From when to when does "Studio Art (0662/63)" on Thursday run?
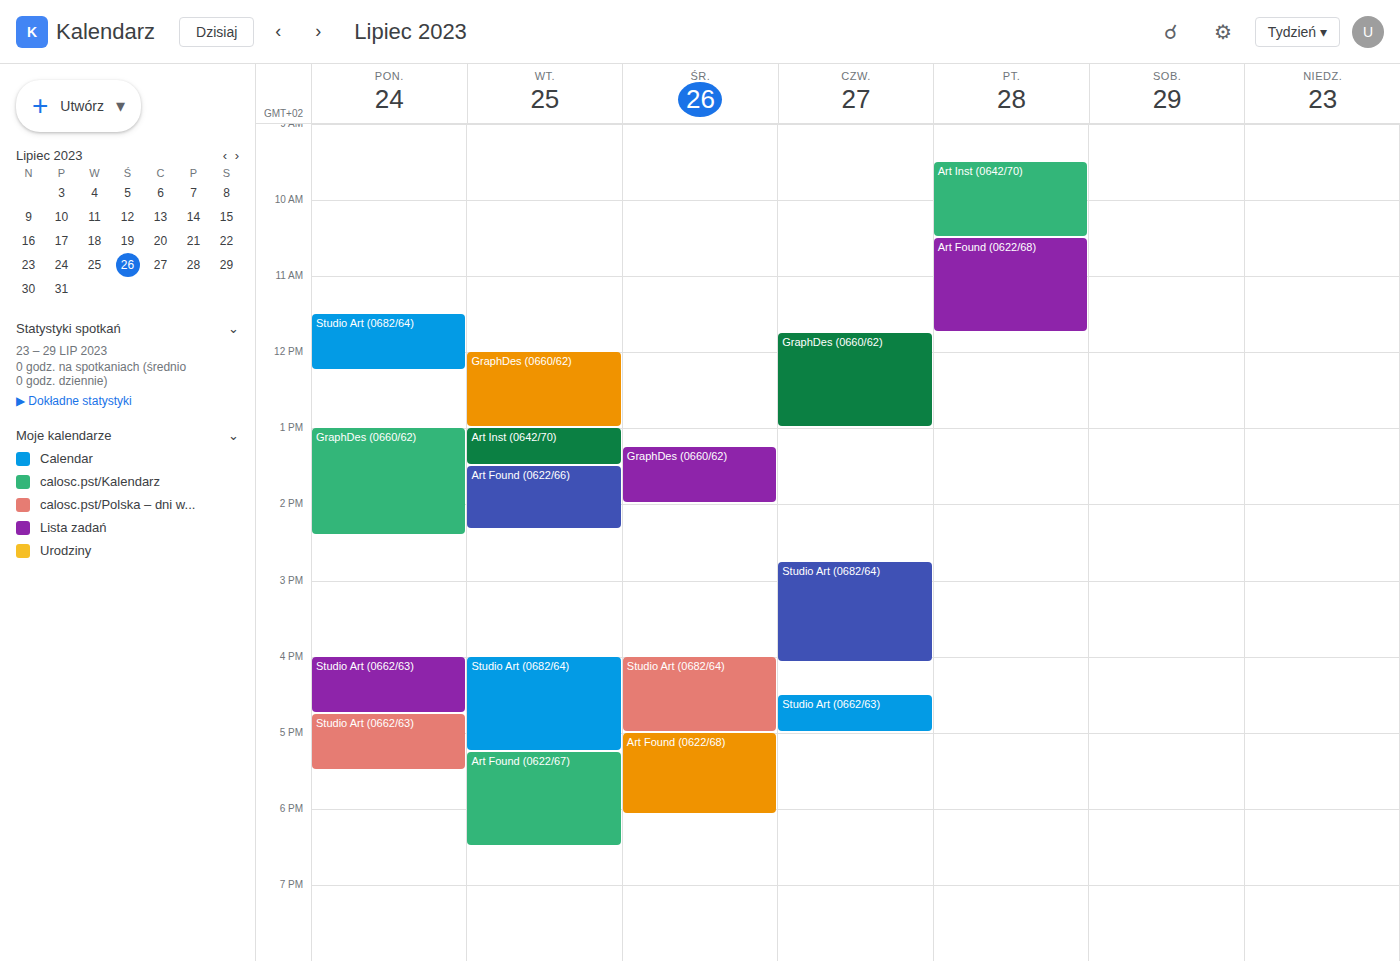
4:30 PM to 5:00 PM